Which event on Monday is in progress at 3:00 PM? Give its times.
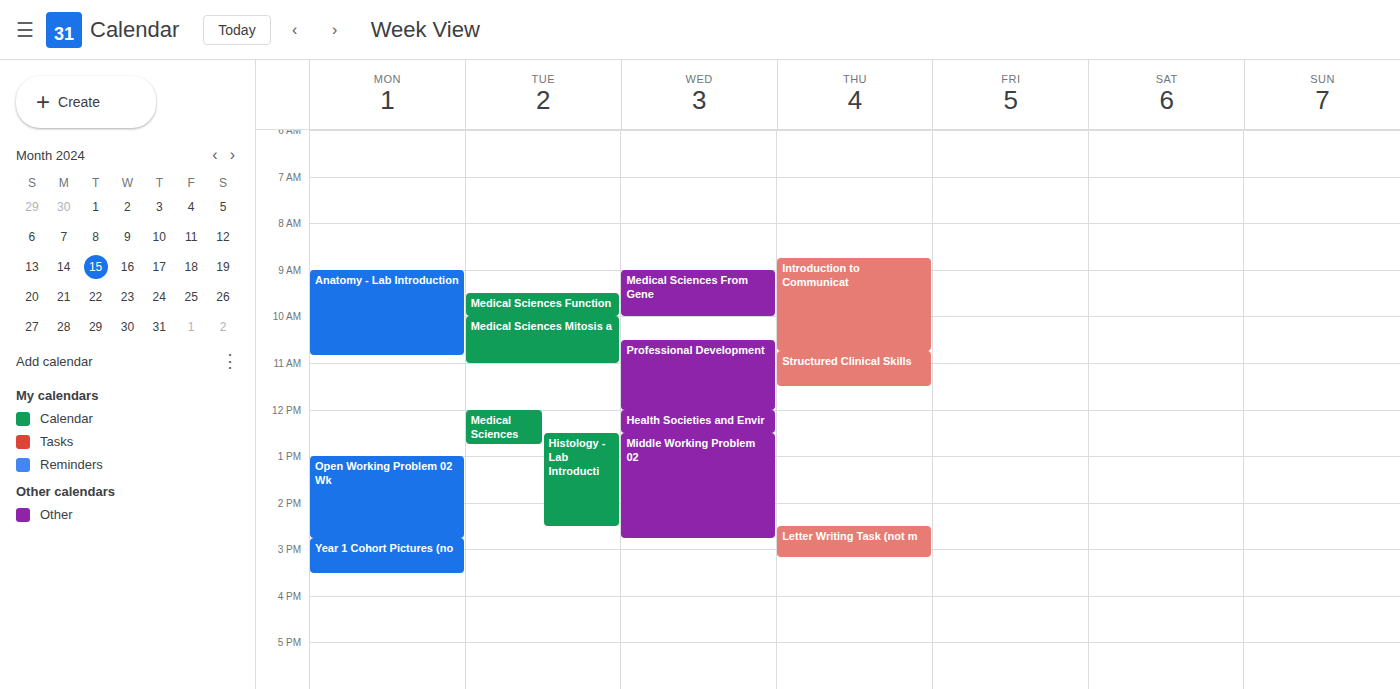
"Year 1 Cohort Pictures (no", 2:45 PM to 3:30 PM